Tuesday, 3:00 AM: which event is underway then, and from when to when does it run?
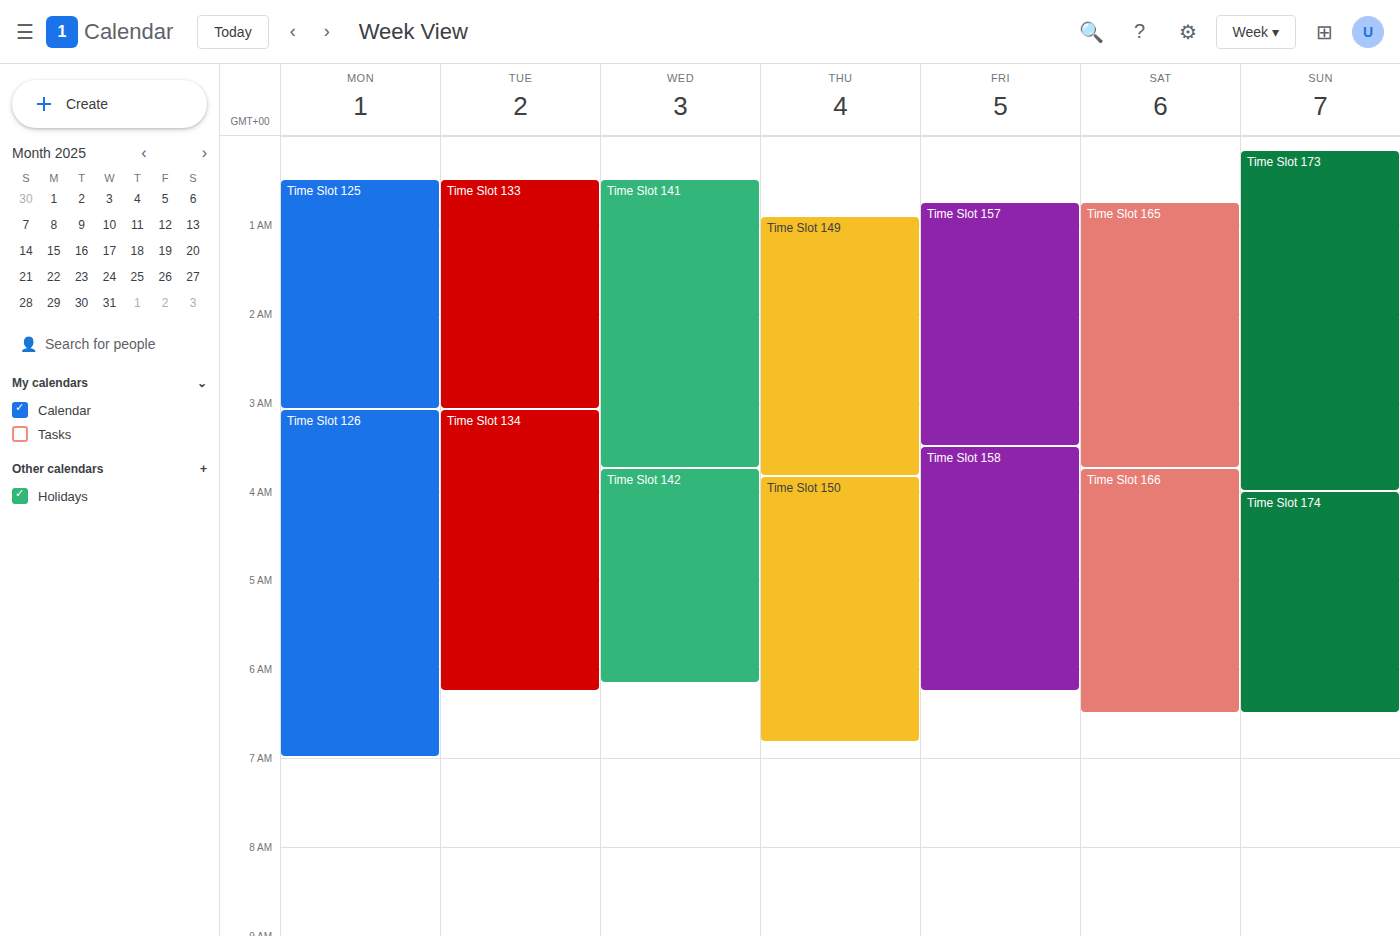
"Time Slot 133", 12:30 AM to 3:05 AM